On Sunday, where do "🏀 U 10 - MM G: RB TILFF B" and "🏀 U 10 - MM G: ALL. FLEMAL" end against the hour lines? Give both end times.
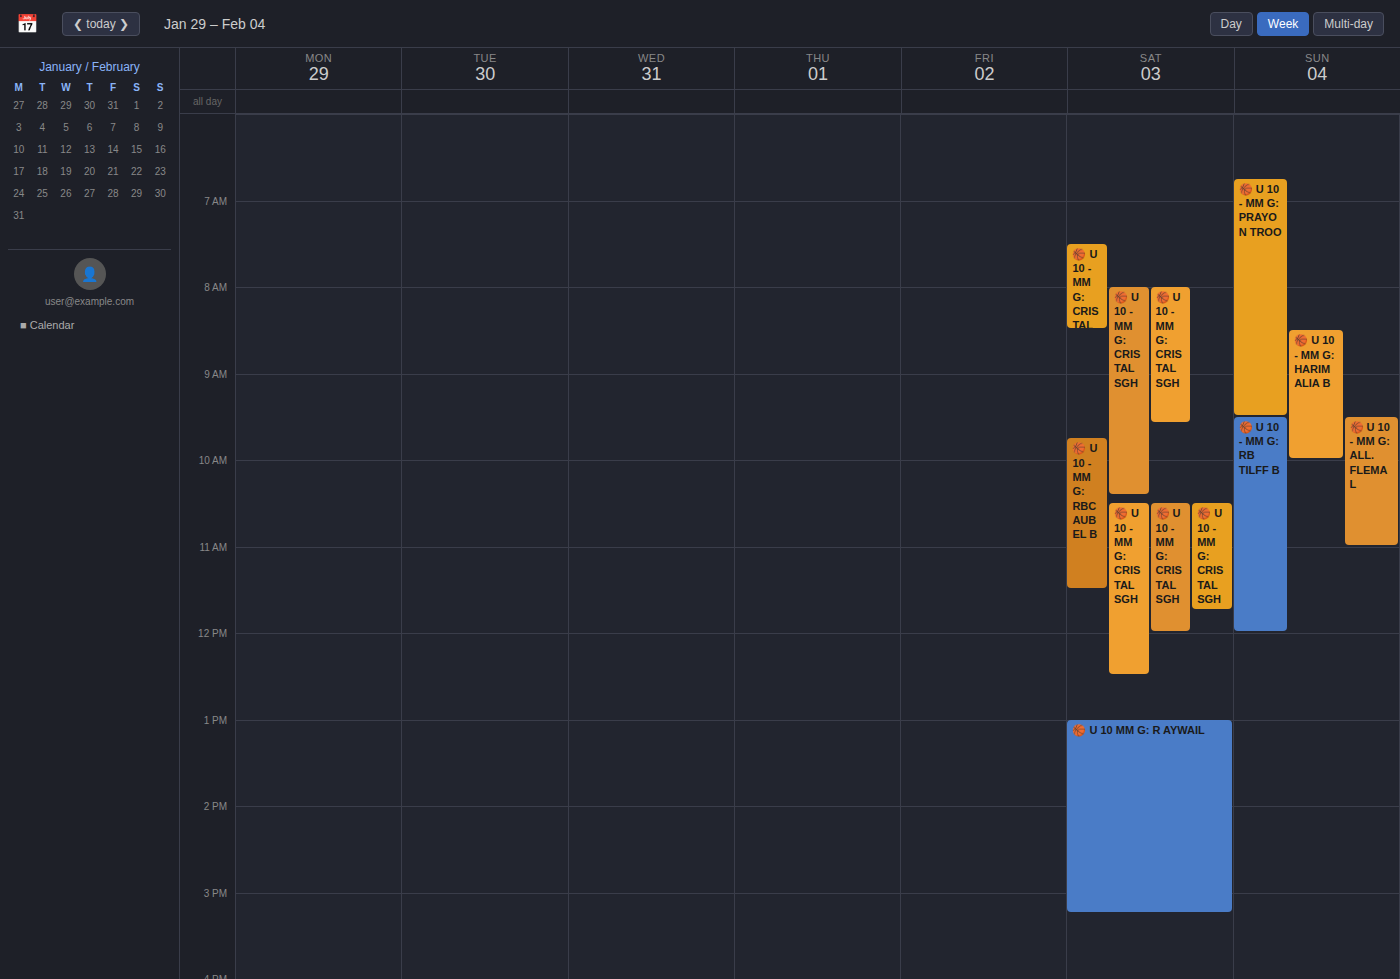
"🏀 U 10 - MM G: RB TILFF B": 12:00 PM, exactly on the 12 PM line. "🏀 U 10 - MM G: ALL. FLEMAL": 11:00 AM, exactly on the 11 AM line.